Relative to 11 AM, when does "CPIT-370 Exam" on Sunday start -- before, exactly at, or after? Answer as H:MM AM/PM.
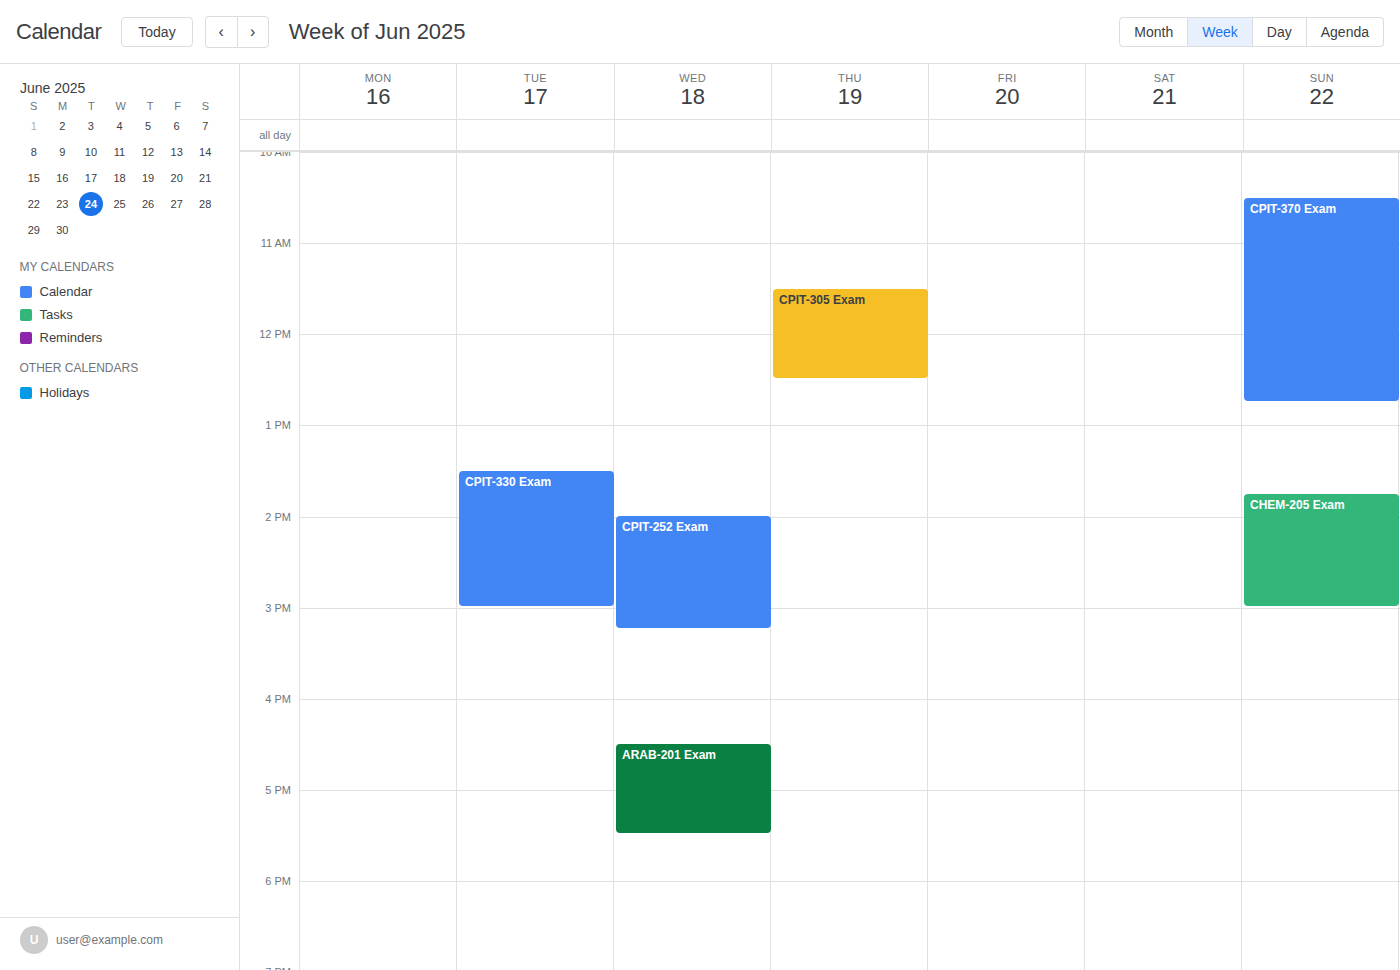
10:30 AM -- before 11 AM, 30 minutes above the 11 AM line.